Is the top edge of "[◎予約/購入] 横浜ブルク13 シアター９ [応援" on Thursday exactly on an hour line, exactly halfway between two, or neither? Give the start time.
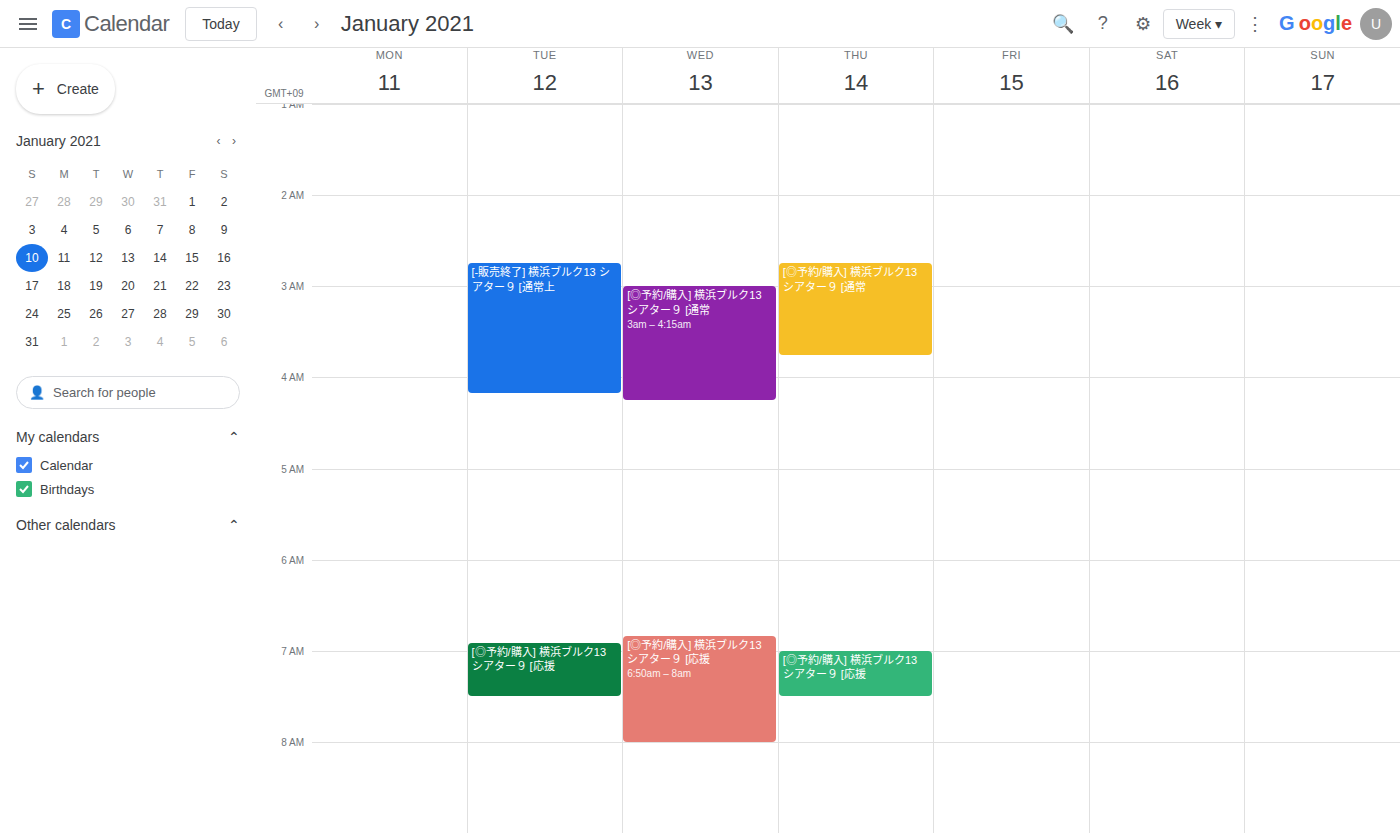
07:00 -- exactly on the 07:00 line.